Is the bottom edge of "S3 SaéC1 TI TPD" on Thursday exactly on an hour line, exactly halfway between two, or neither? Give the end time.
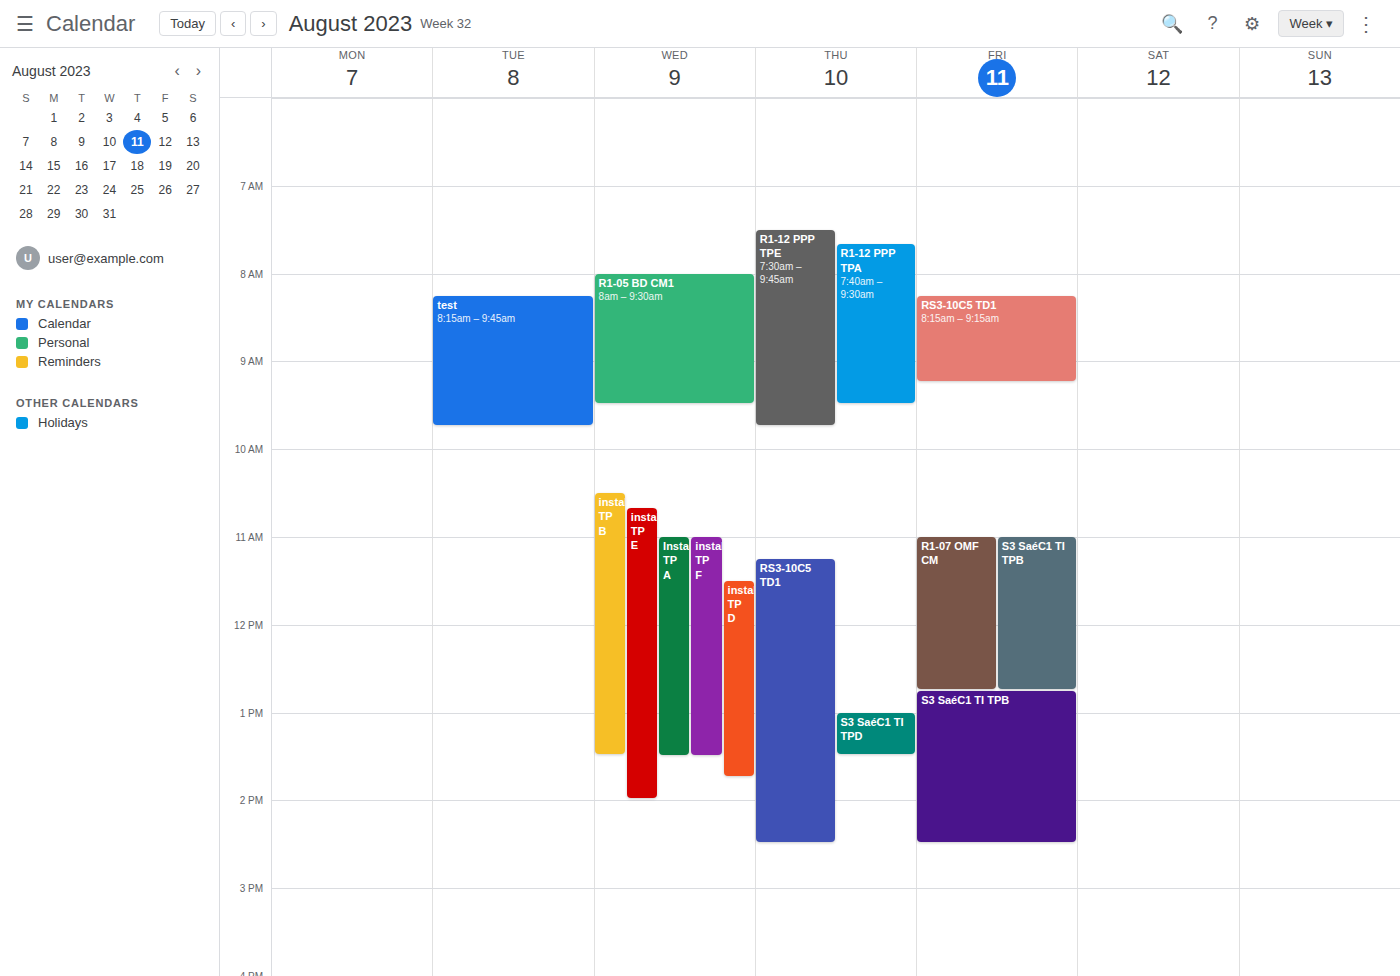
1:30 PM -- halfway between the 1 PM and 2 PM lines.